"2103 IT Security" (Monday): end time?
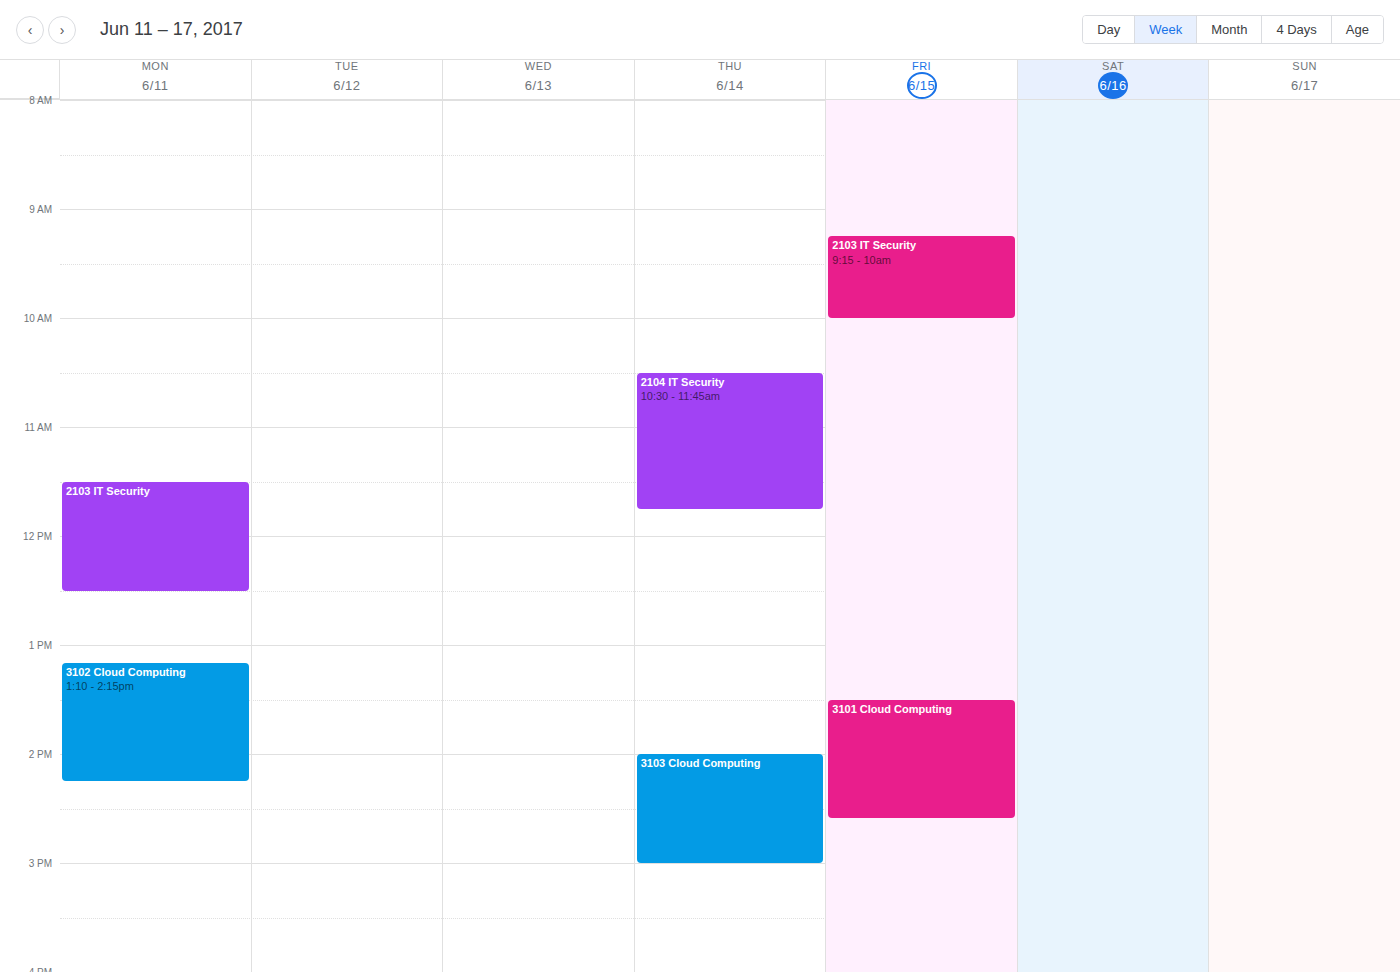
12:30 PM